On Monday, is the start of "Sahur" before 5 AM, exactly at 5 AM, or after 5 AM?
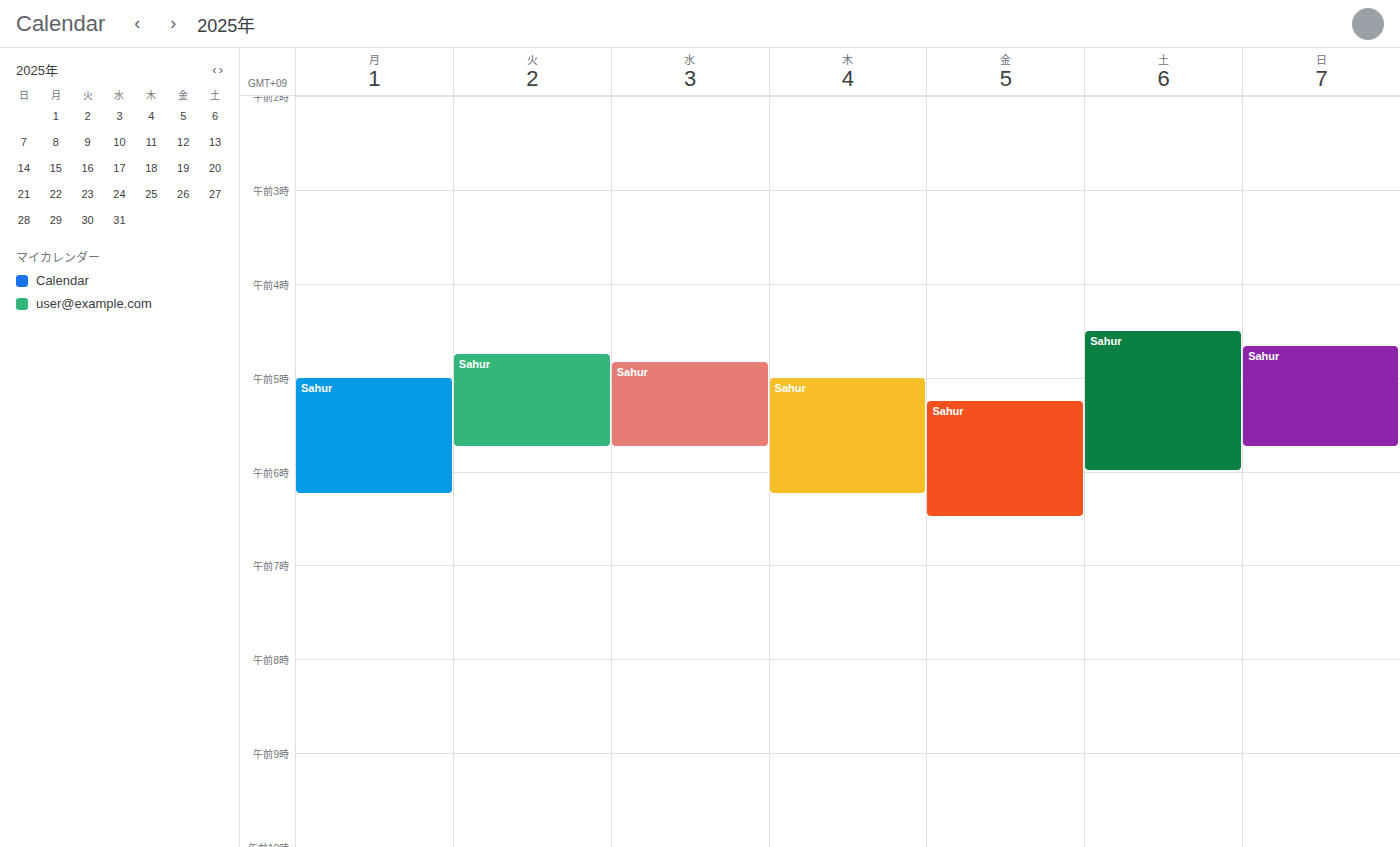
5:00 AM -- exactly at 5 AM, on the 5 AM line.